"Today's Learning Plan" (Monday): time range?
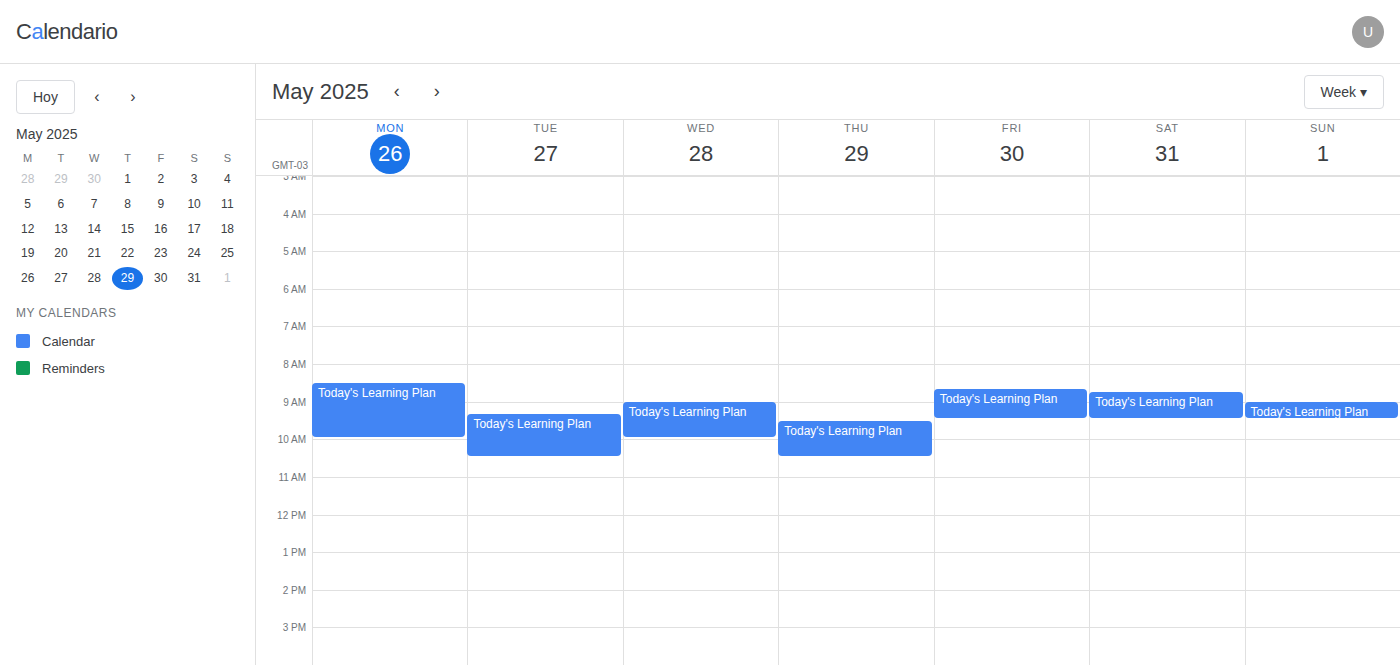
8:30 AM to 10:00 AM